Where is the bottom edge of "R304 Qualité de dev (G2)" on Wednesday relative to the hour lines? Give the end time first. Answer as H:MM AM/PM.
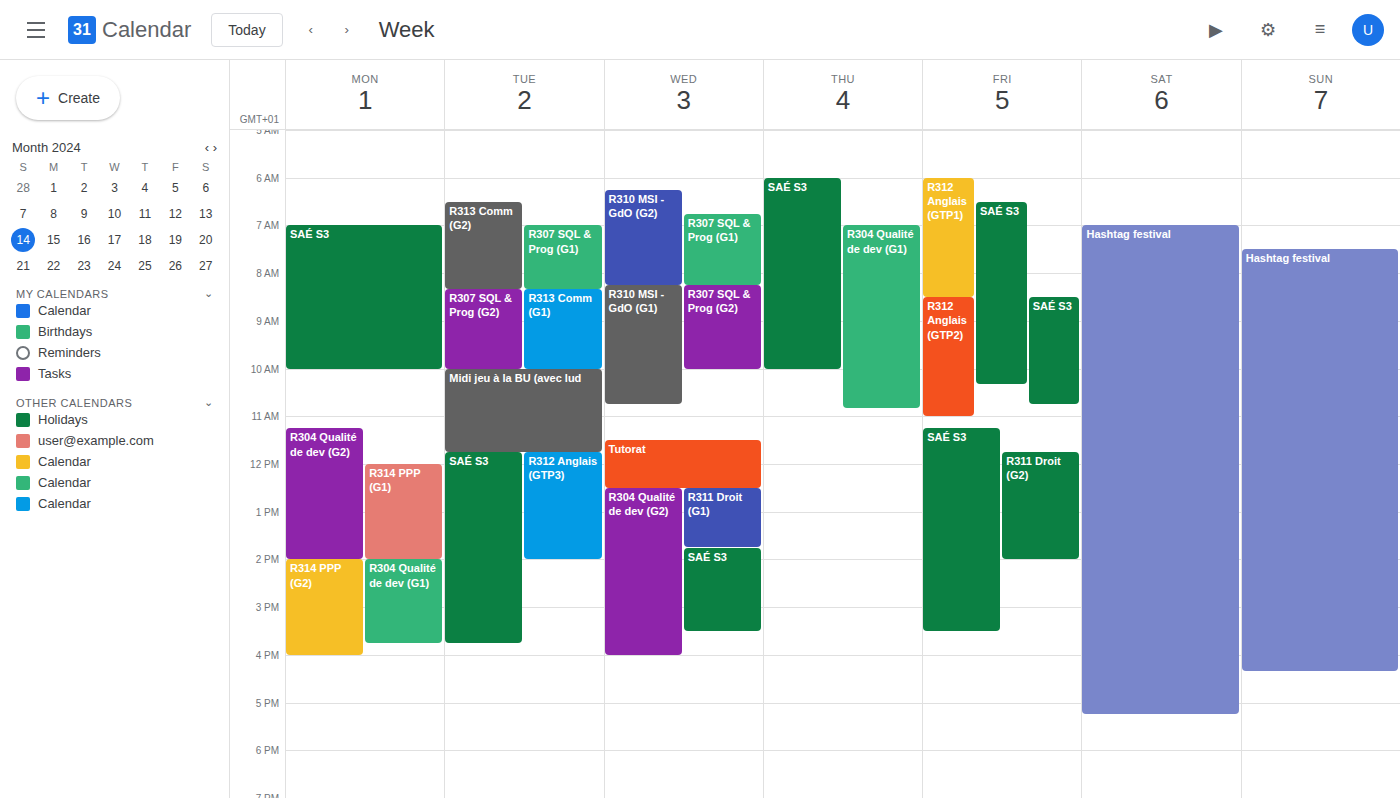
4:00 PM -- exactly on the 4 PM line.